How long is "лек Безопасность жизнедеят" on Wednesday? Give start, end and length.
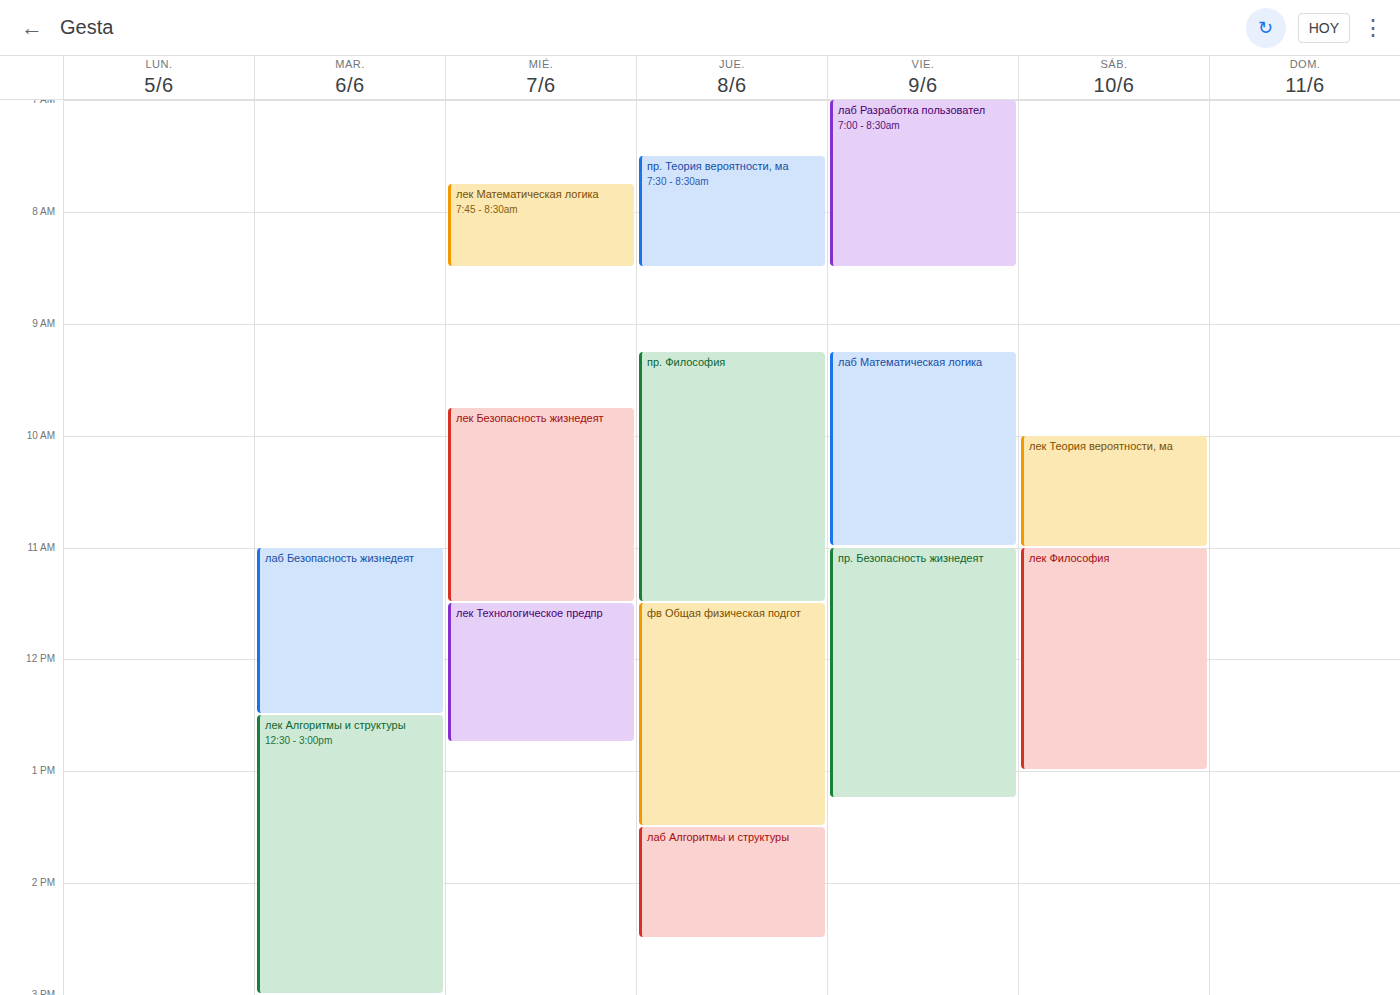
09:45 to 11:30, 1 hour 45 minutes